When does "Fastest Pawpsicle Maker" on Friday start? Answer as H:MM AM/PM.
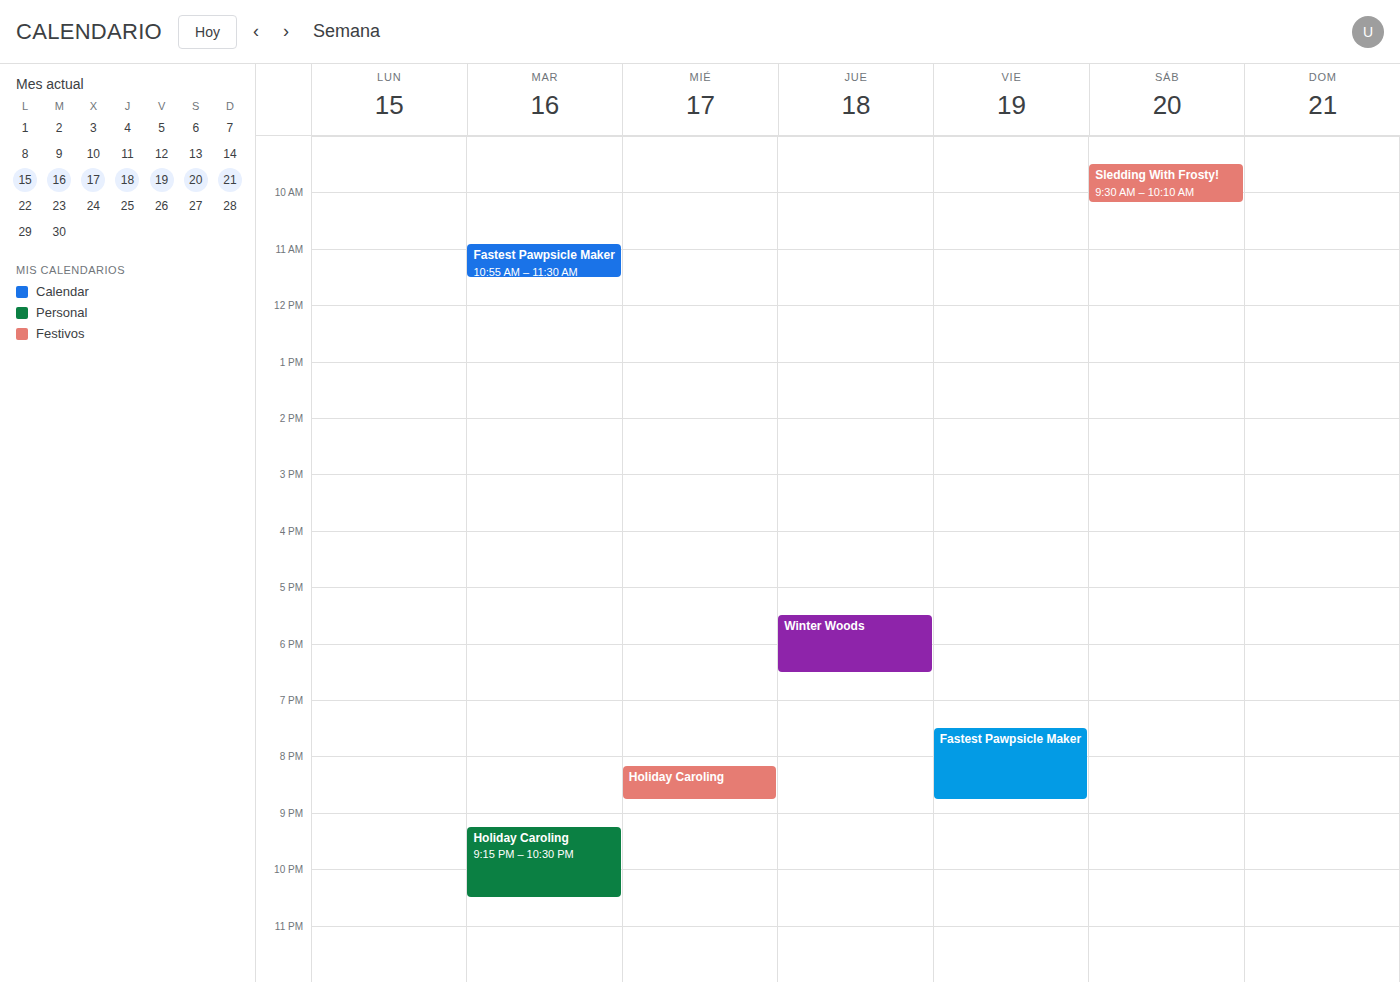
7:30 PM